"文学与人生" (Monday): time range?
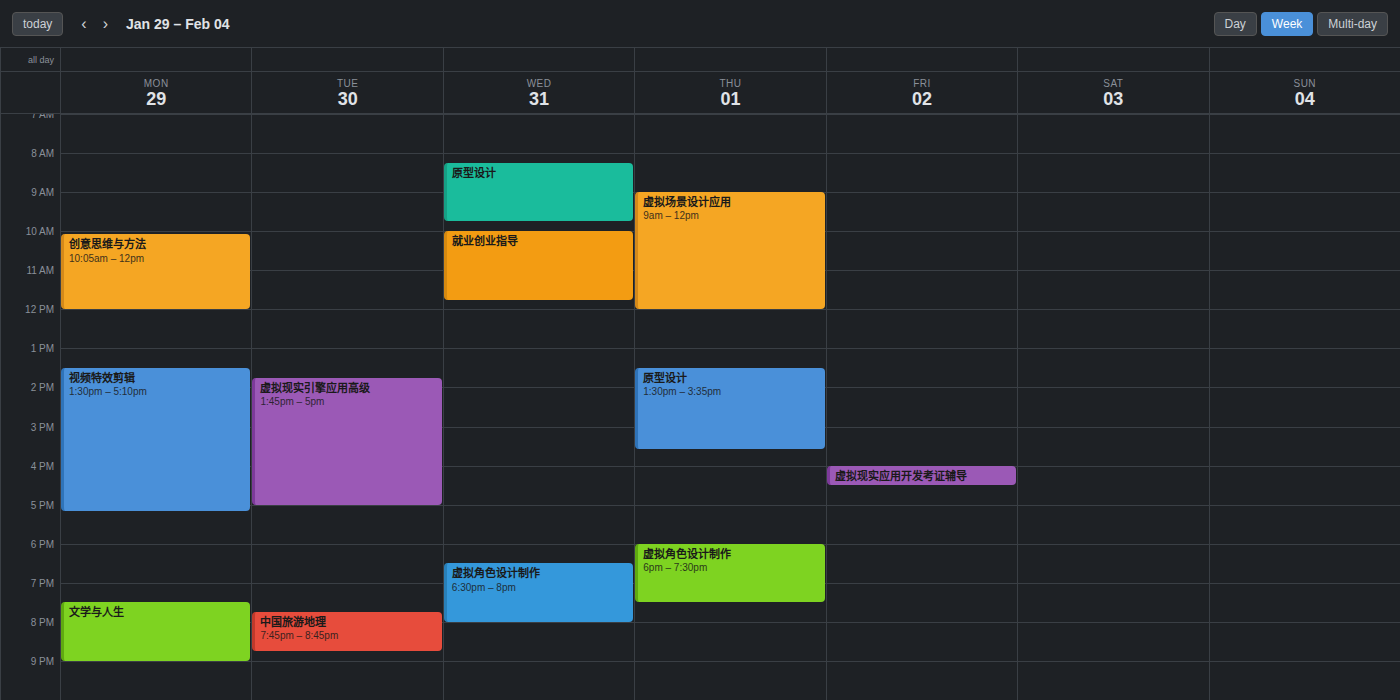
7:30 PM to 9:00 PM